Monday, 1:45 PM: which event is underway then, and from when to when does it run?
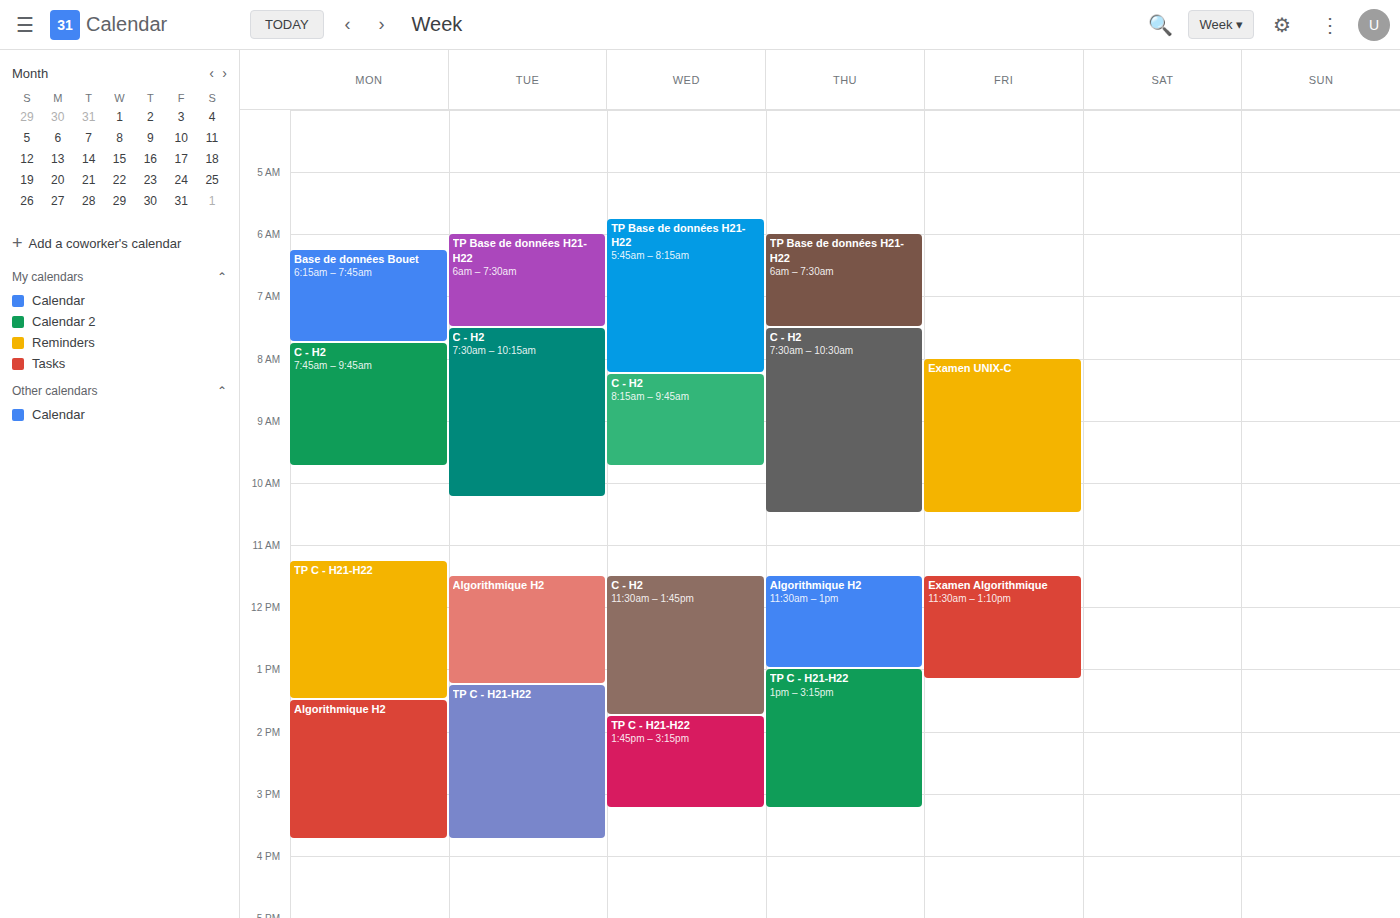
"Algorithmique H2", 1:30 PM to 3:45 PM